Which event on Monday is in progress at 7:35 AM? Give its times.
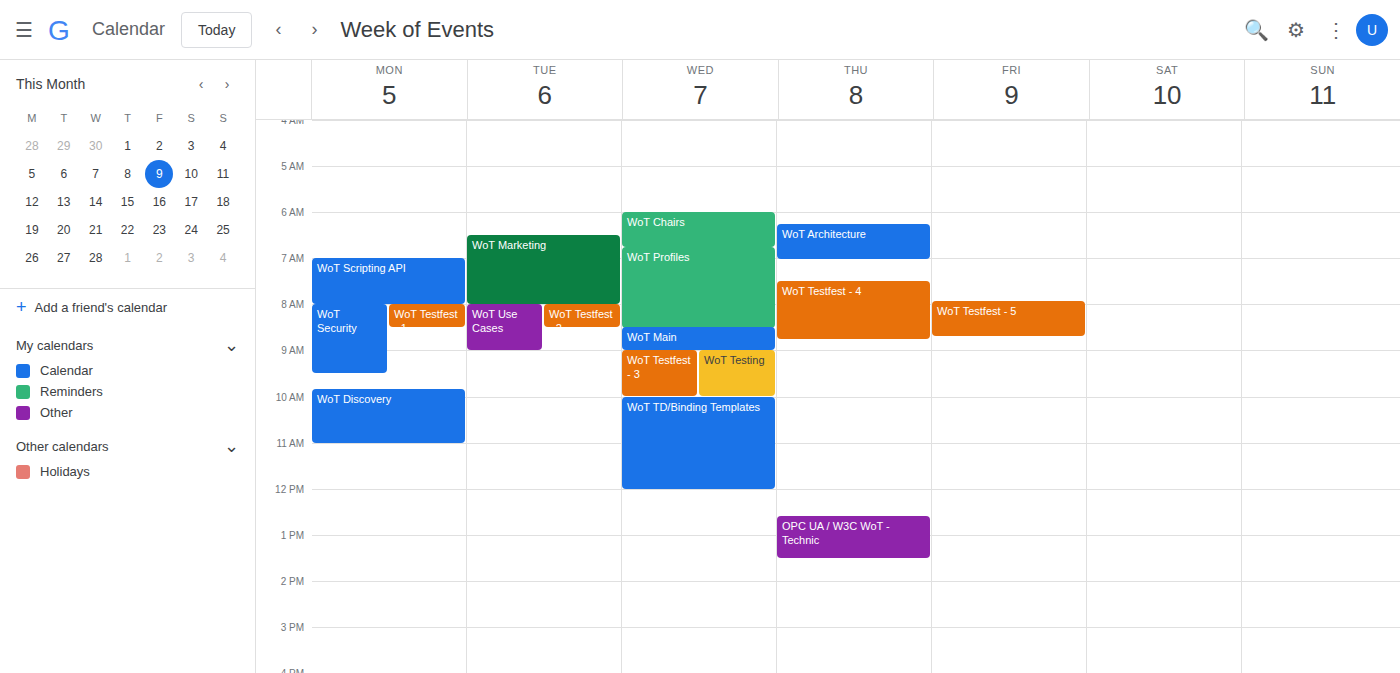
"WoT Scripting API", 7:00 AM to 8:00 AM